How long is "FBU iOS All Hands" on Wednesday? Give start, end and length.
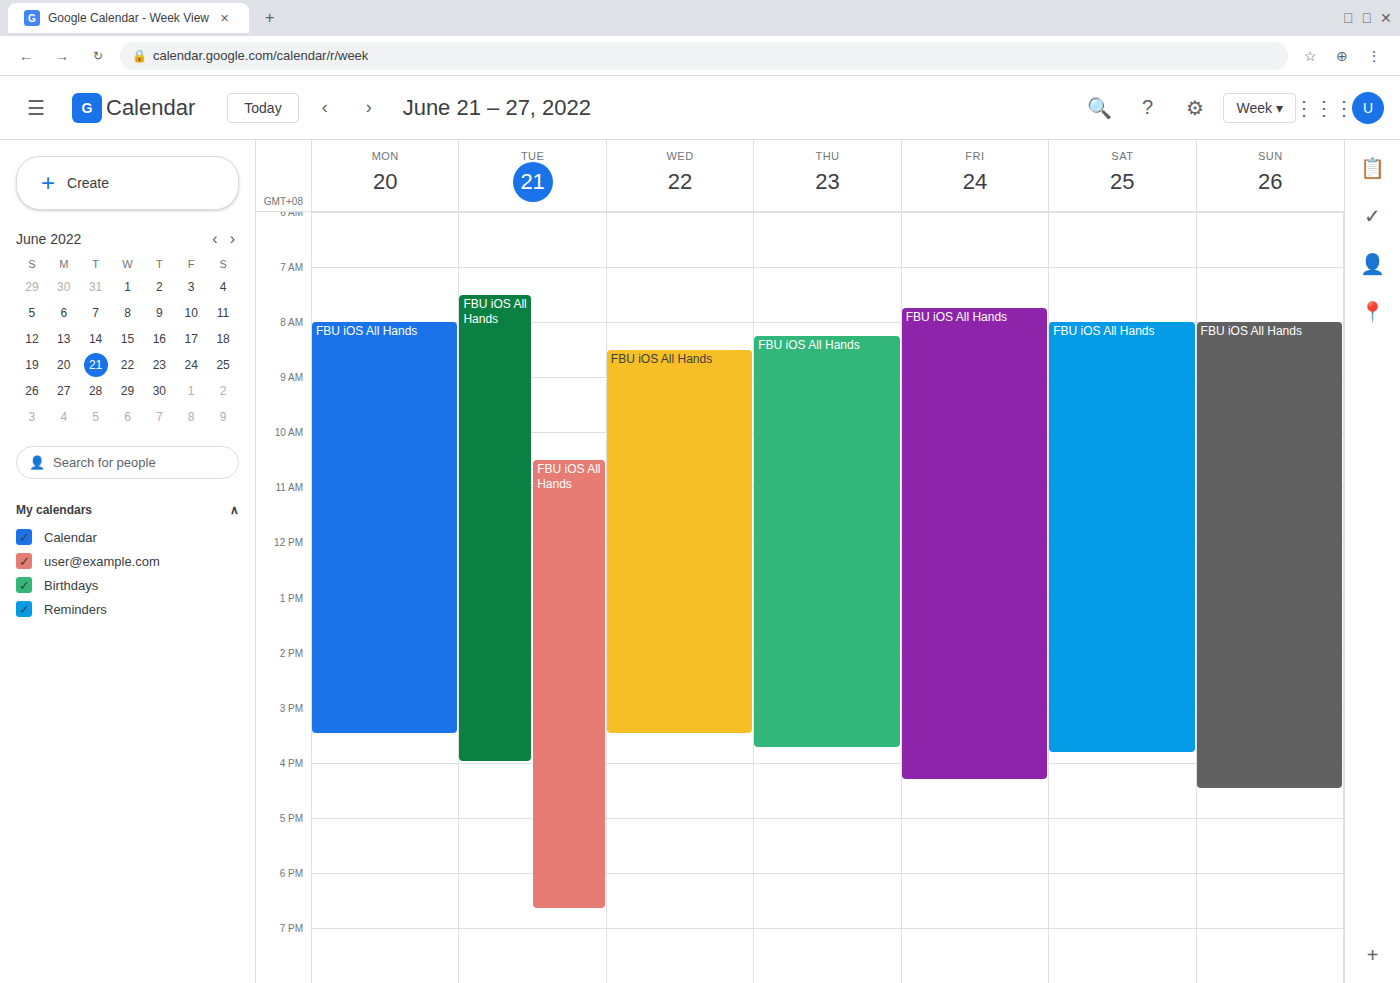
8:30 AM to 3:30 PM, 7 hours